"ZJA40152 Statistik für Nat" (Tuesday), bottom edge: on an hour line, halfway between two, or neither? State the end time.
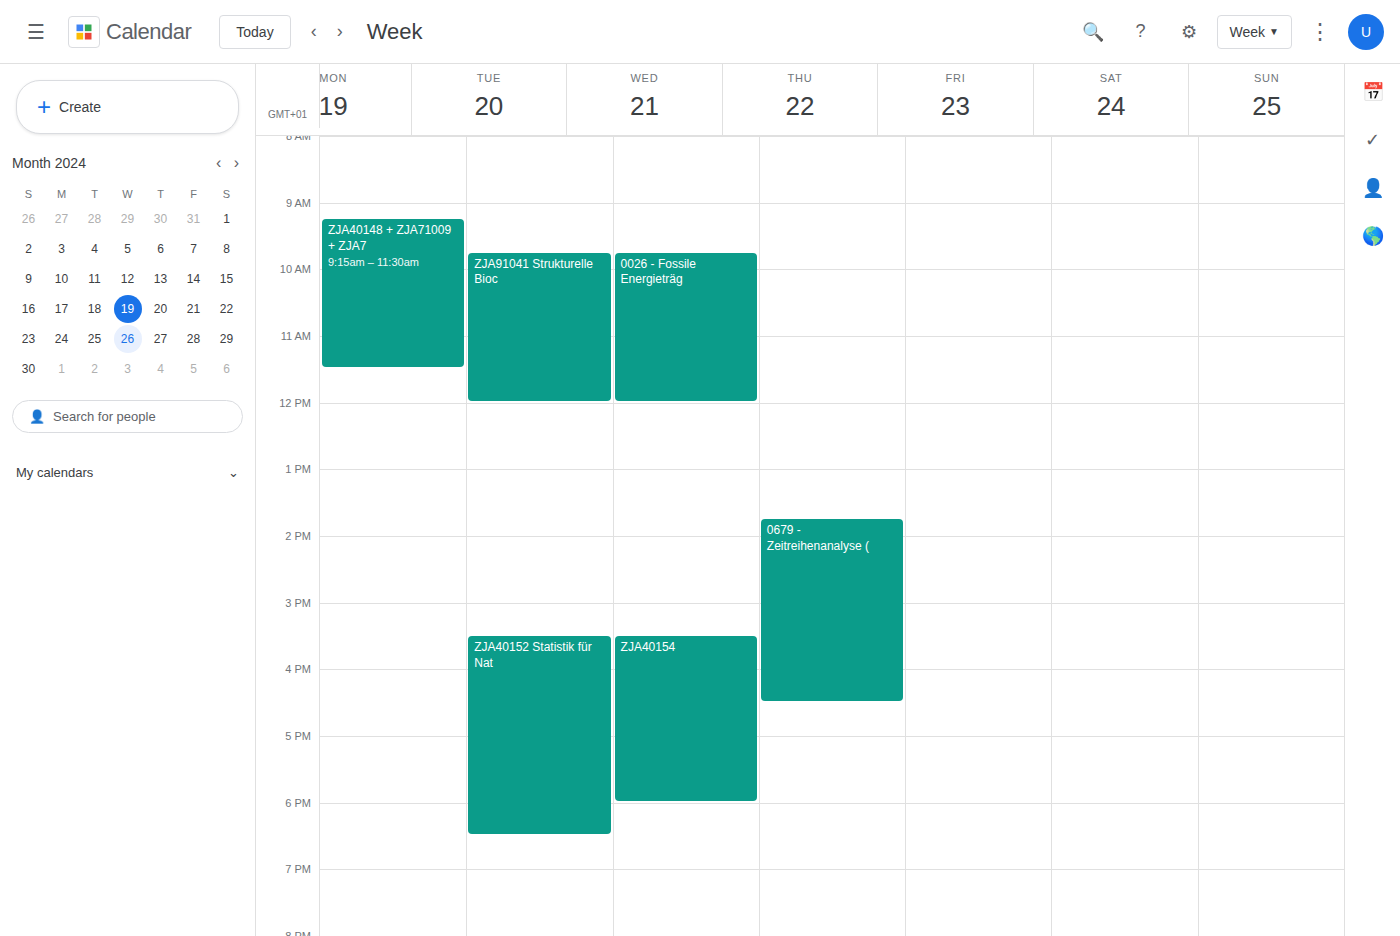
6:30 PM -- halfway between the 6 PM and 7 PM lines.